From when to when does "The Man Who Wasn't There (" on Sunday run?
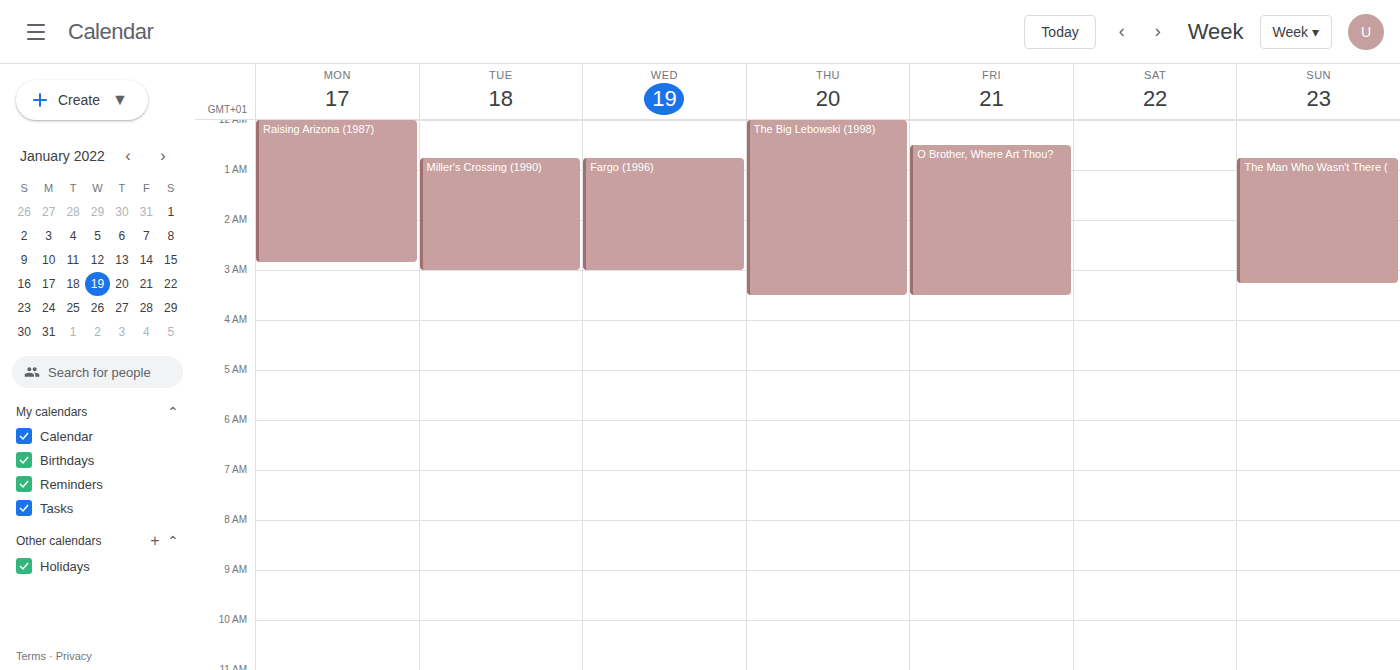
12:45 AM to 3:15 AM